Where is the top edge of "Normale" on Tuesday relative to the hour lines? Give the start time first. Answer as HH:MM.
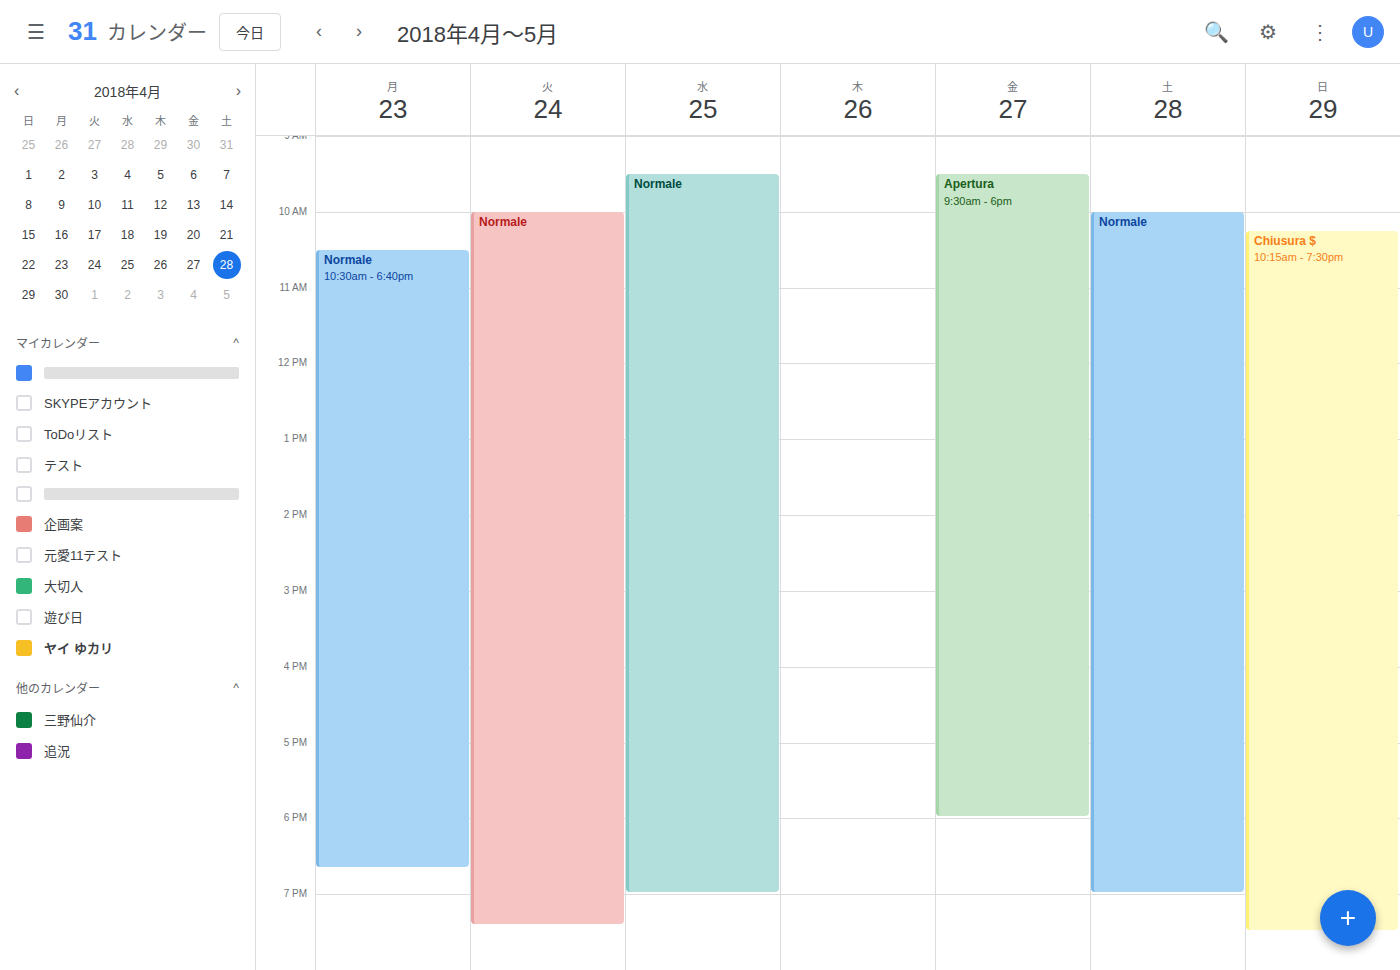
10:00 -- exactly on the 10:00 line.